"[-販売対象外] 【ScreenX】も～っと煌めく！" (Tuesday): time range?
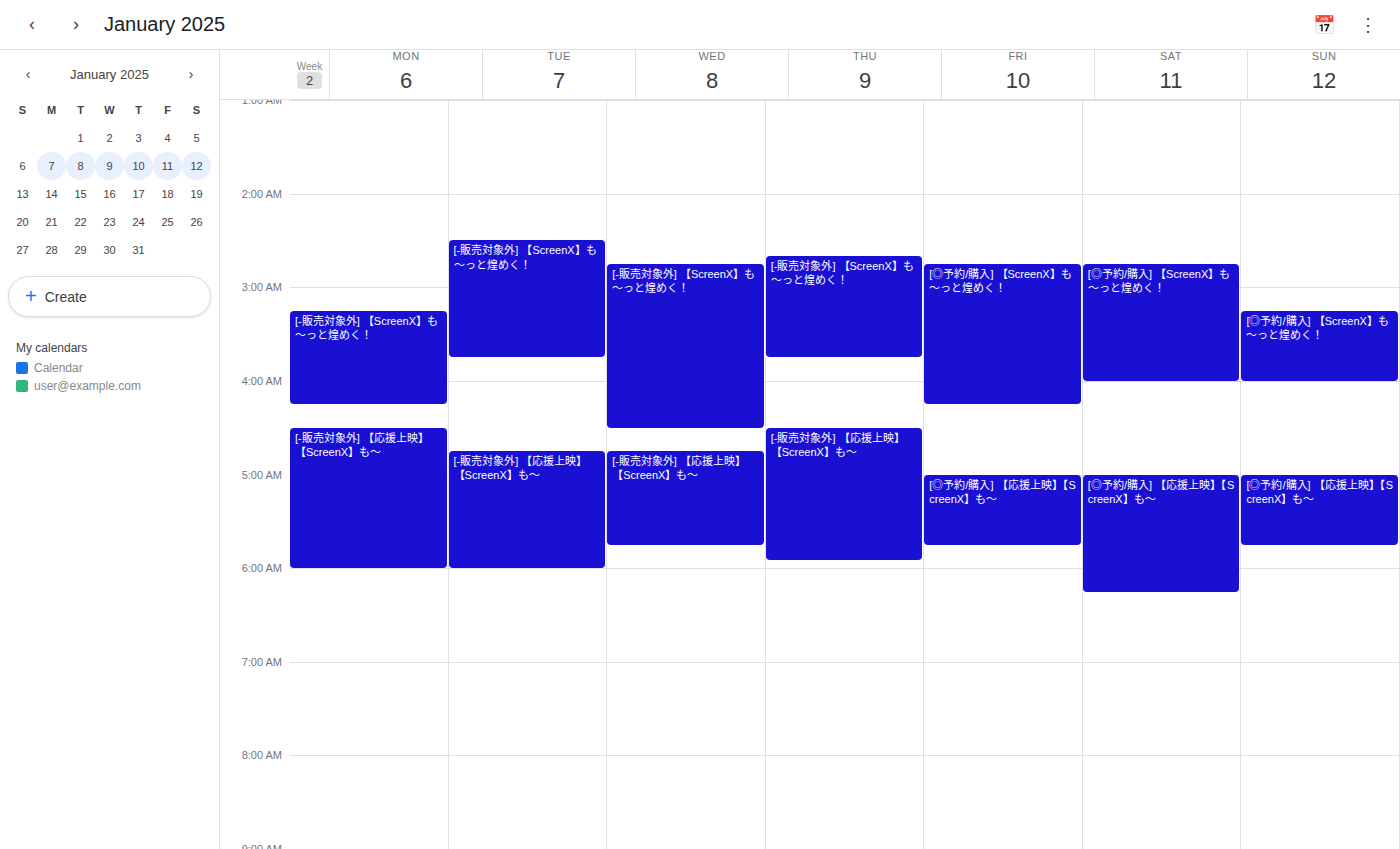
2:30 AM to 3:45 AM